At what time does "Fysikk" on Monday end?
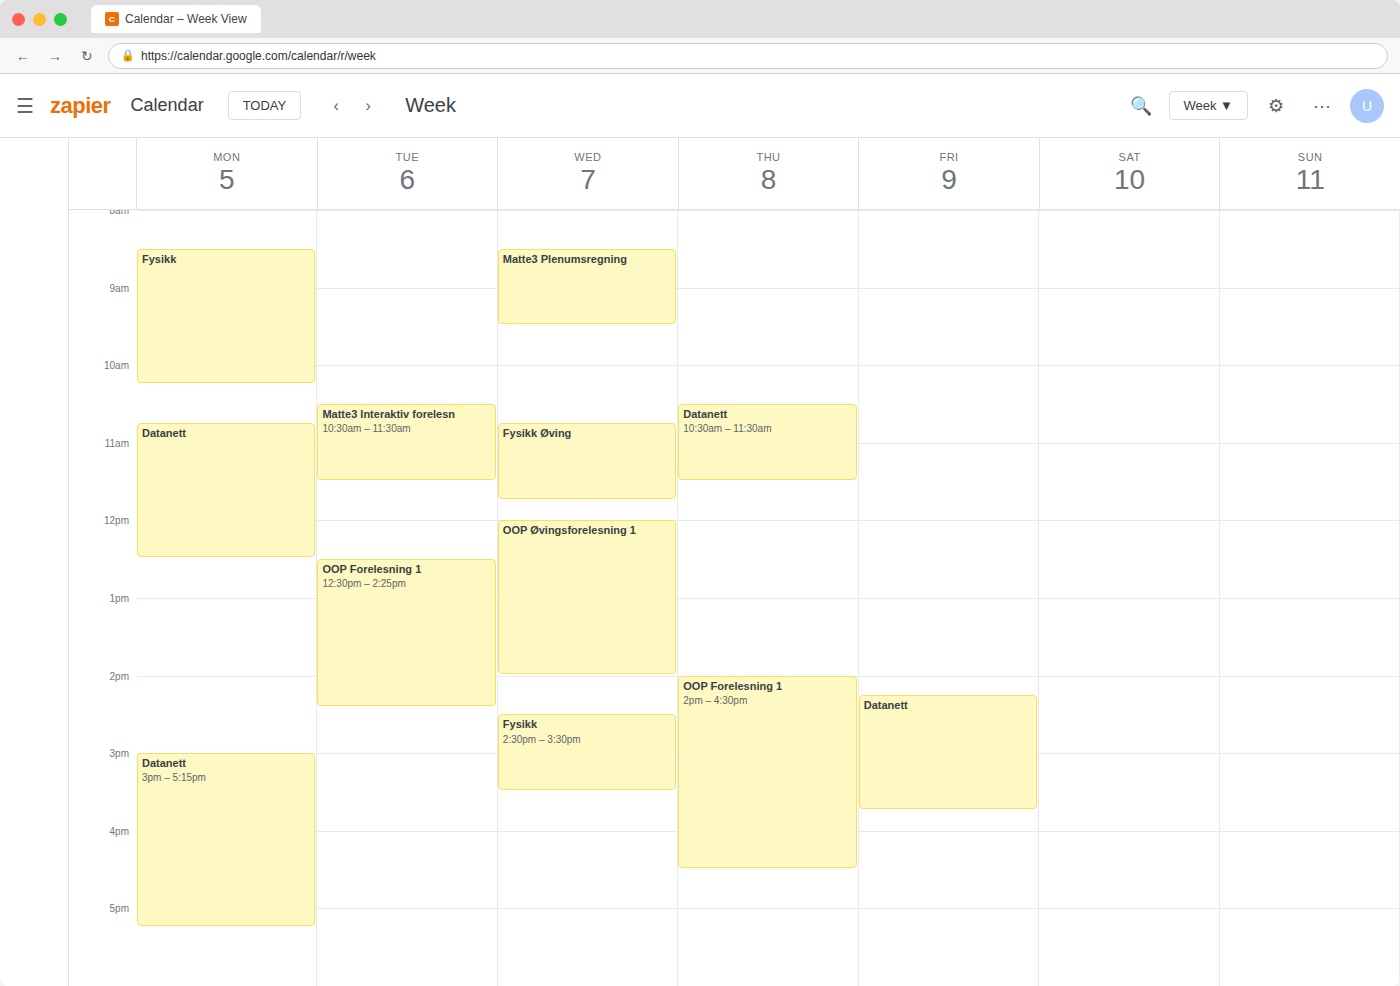
10:15 AM